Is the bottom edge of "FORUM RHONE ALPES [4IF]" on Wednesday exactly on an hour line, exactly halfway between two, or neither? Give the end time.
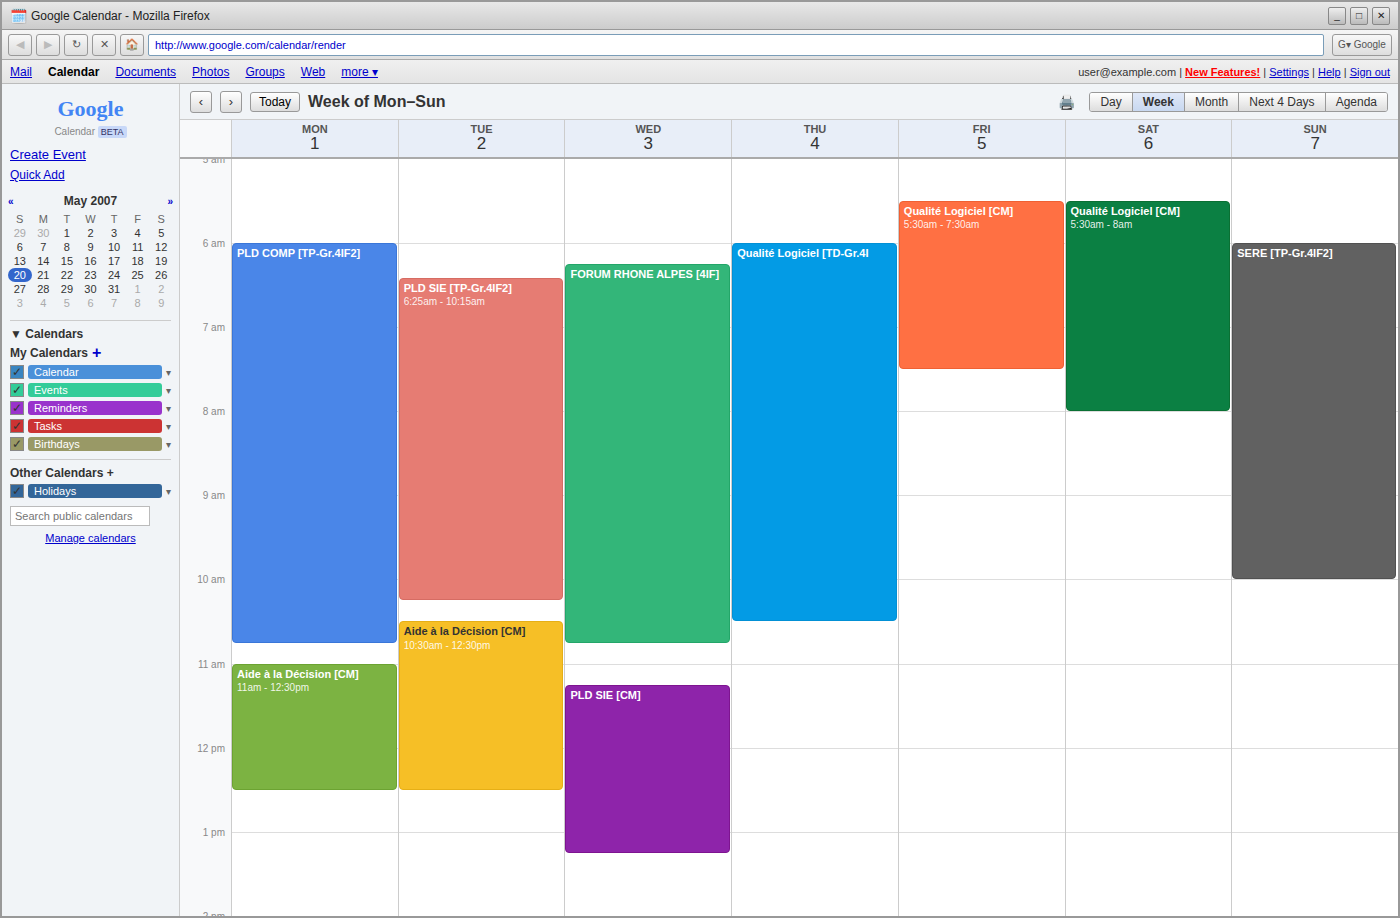
10:45 AM -- neither: three quarters of the way from the 10 AM line to the 11 AM line.